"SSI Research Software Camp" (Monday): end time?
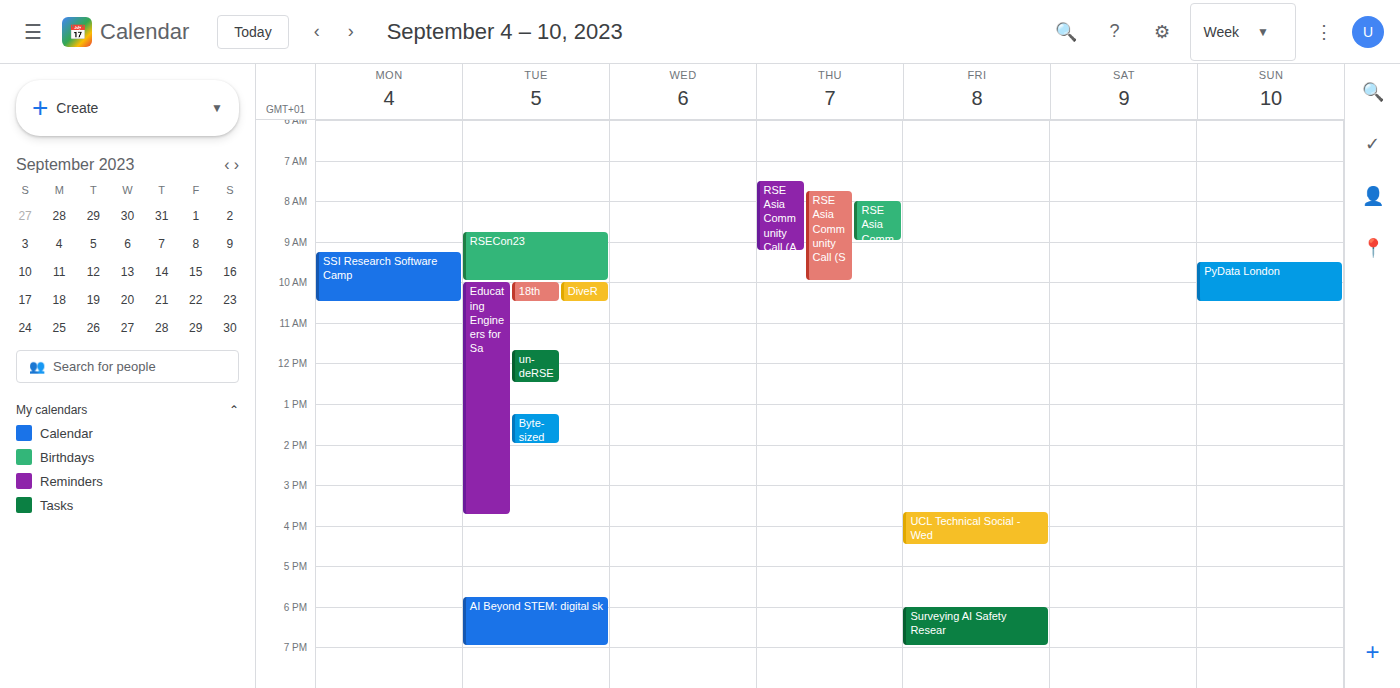
10:30